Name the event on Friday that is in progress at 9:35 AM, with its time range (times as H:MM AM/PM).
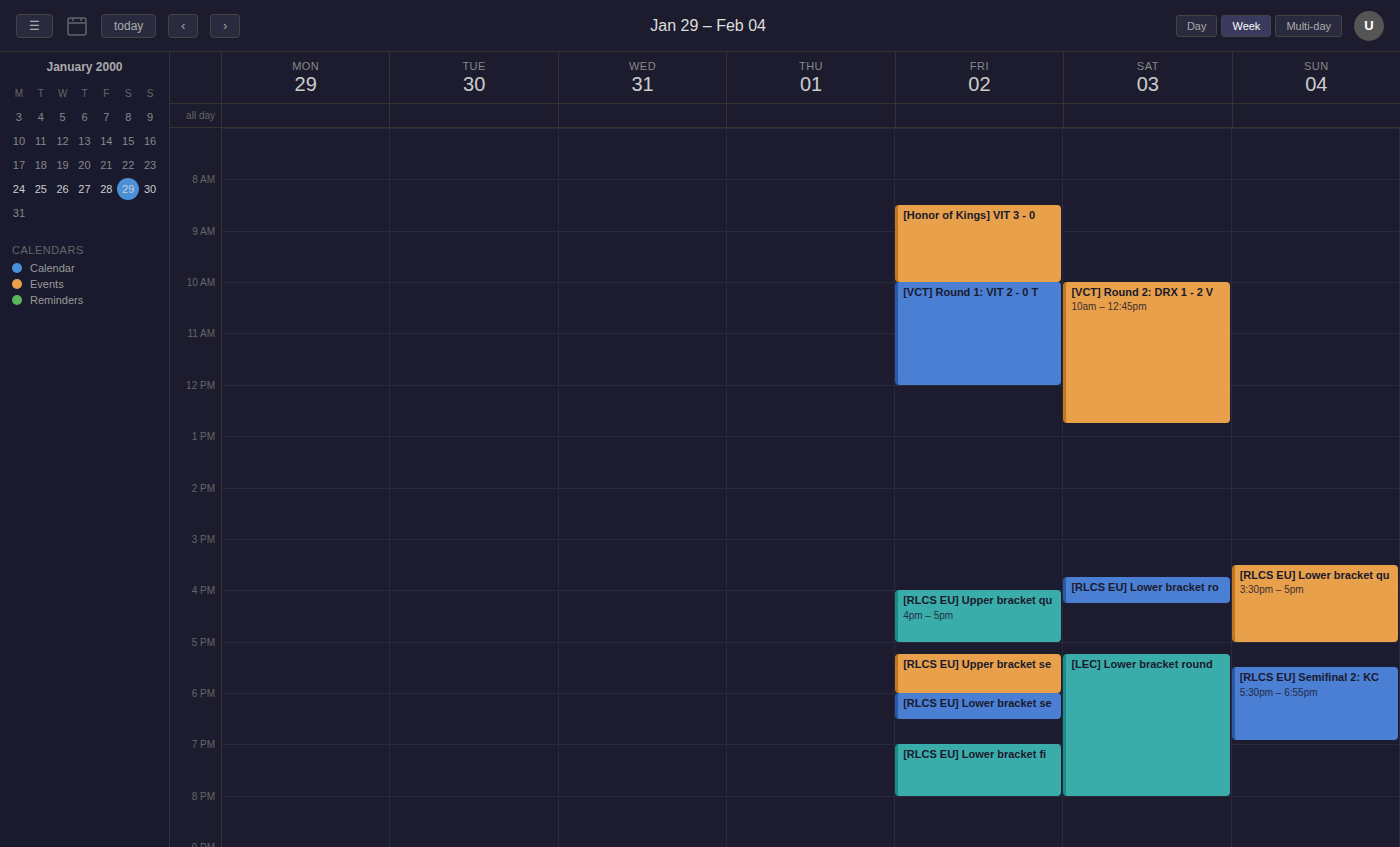
"[Honor of Kings] VIT 3 - 0", 8:30 AM to 10:00 AM